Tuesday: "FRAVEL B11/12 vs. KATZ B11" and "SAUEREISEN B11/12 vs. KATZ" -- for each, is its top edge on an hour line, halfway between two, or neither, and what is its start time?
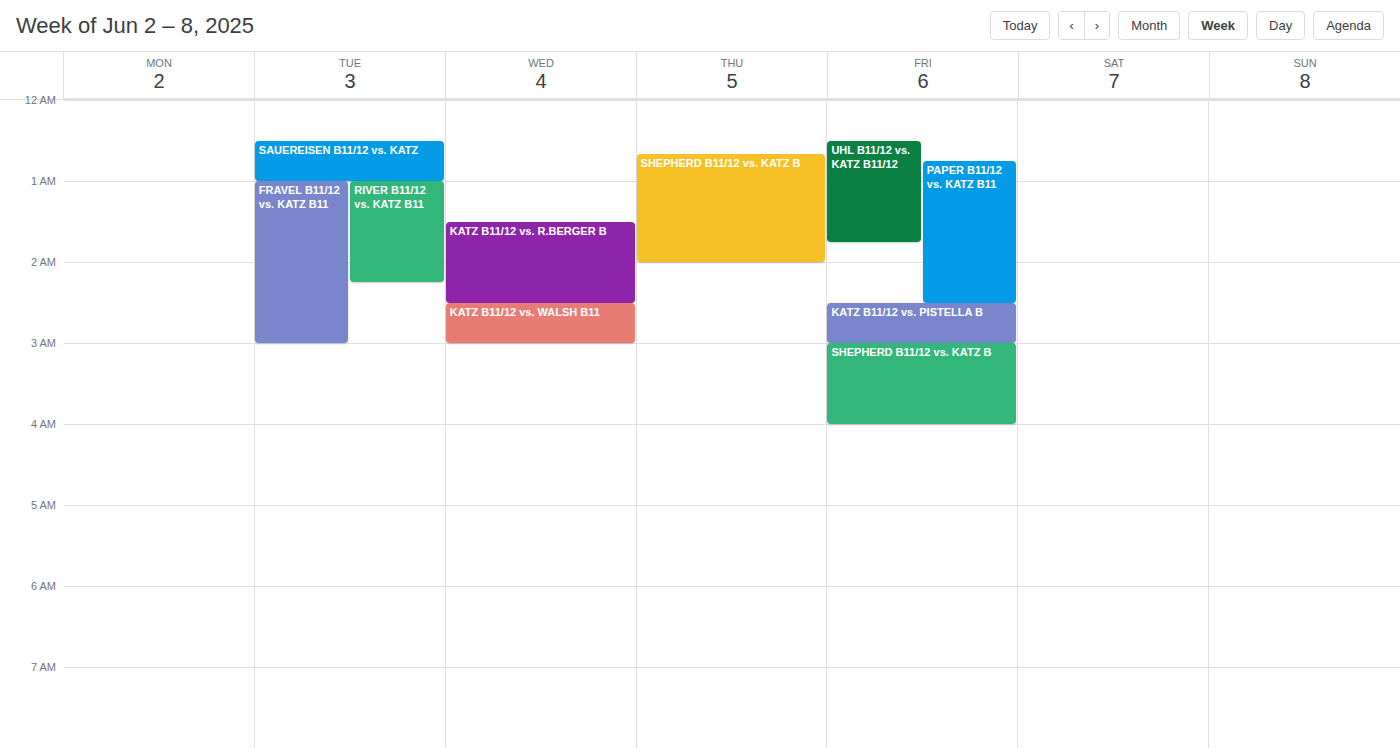
"FRAVEL B11/12 vs. KATZ B11": 1:00 AM, exactly on the 1 AM line. "SAUEREISEN B11/12 vs. KATZ": 12:30 AM, halfway between the 12 AM and 1 AM lines.